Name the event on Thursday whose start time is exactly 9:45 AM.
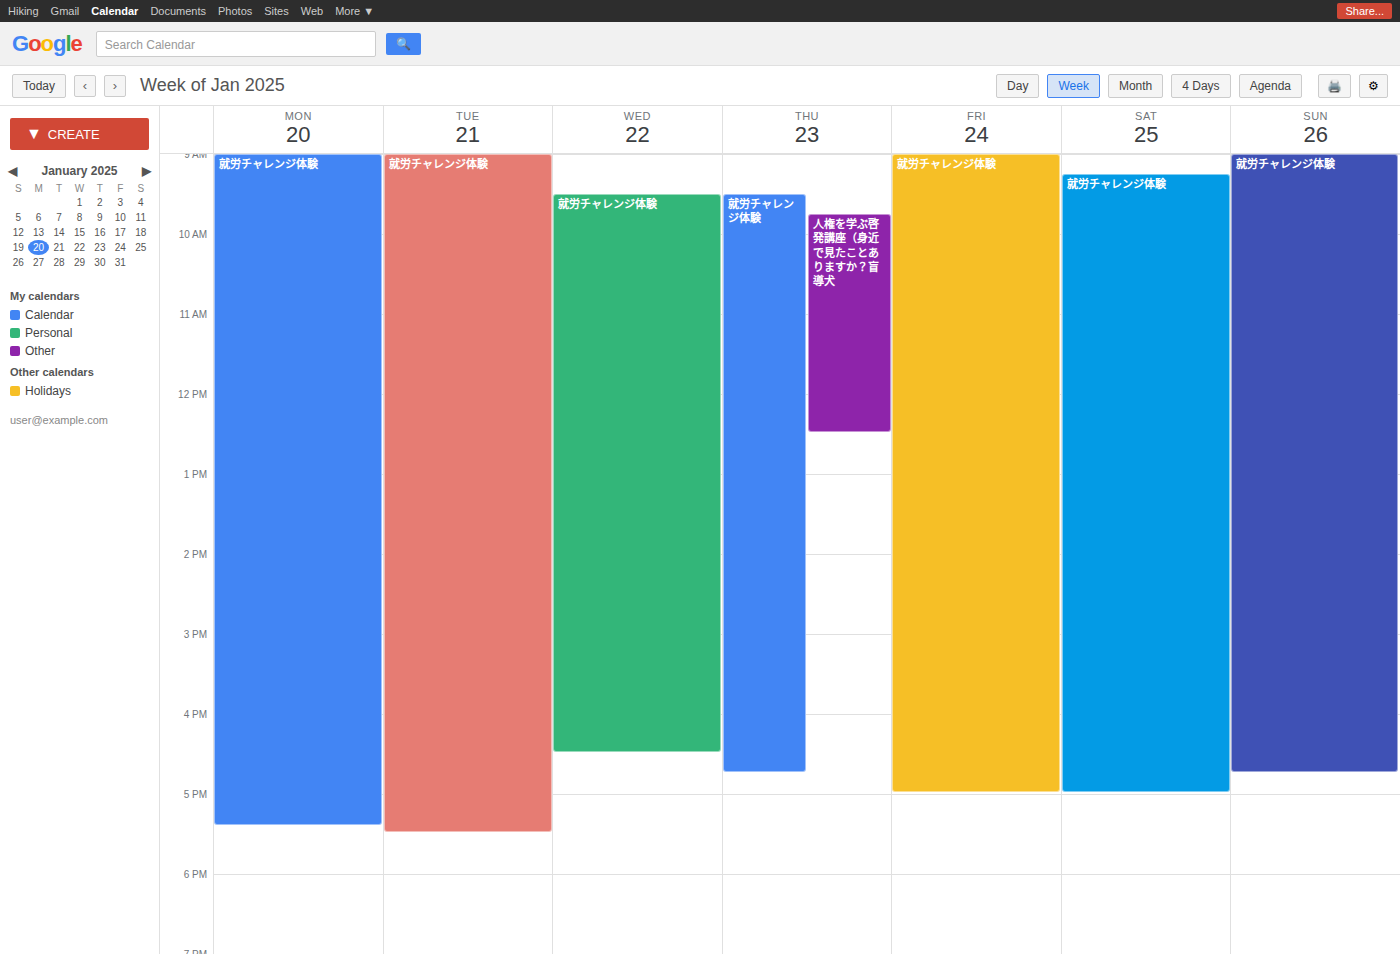
"人権を学ぶ啓発講座（身近で見たことありますか？盲導犬"